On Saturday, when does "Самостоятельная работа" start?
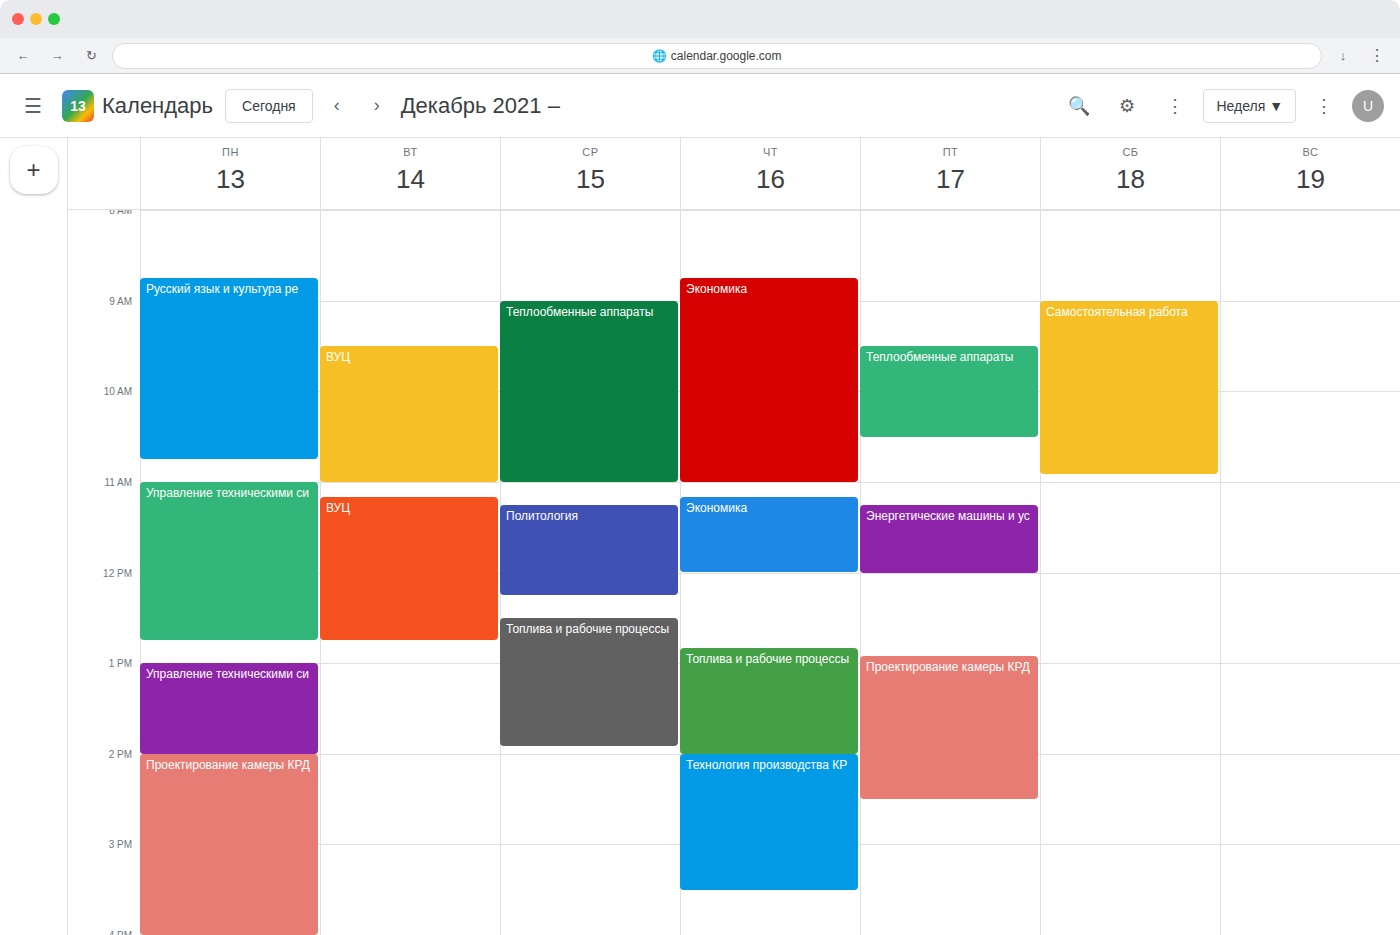
9:00 AM